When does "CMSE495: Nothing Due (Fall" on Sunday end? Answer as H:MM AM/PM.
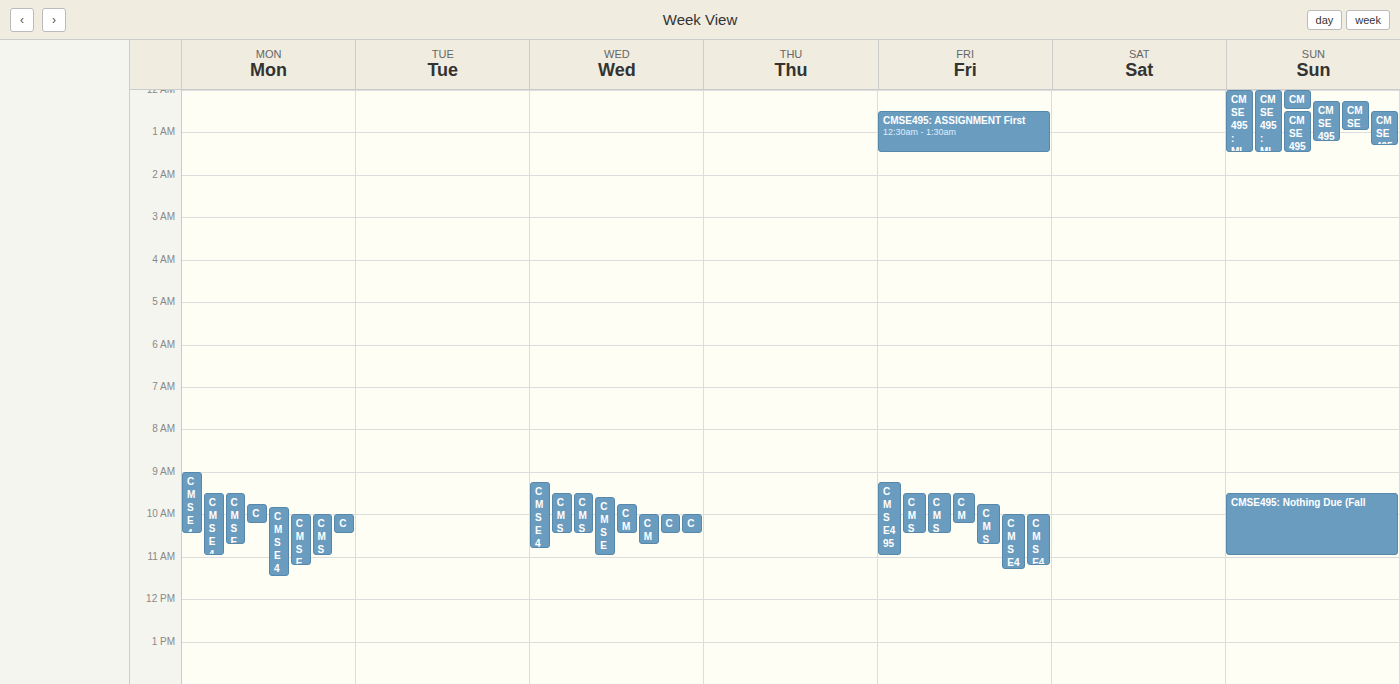
11:00 AM